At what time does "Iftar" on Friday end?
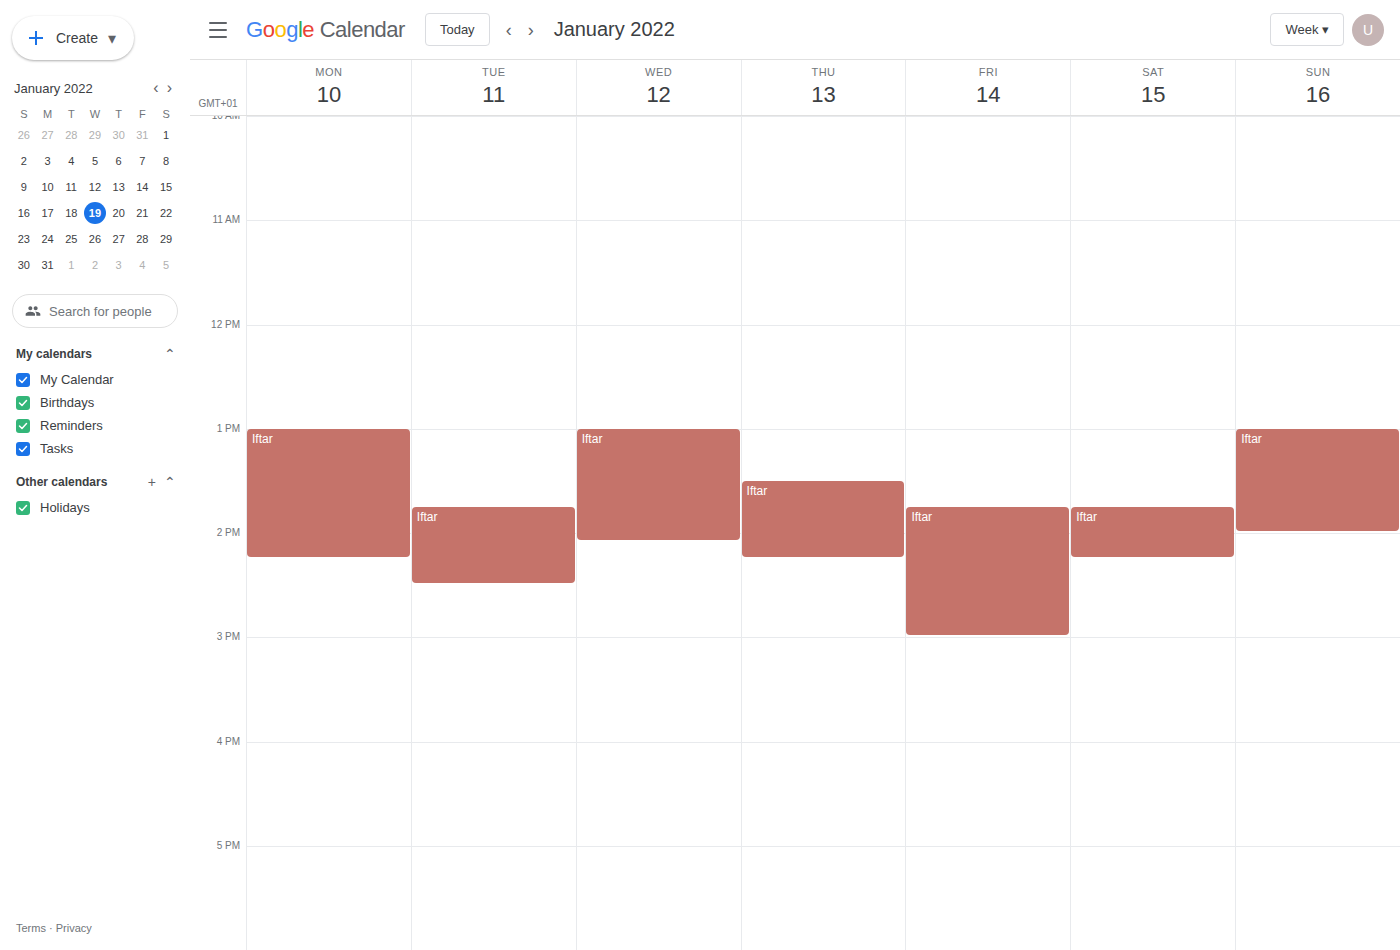
3:00 PM